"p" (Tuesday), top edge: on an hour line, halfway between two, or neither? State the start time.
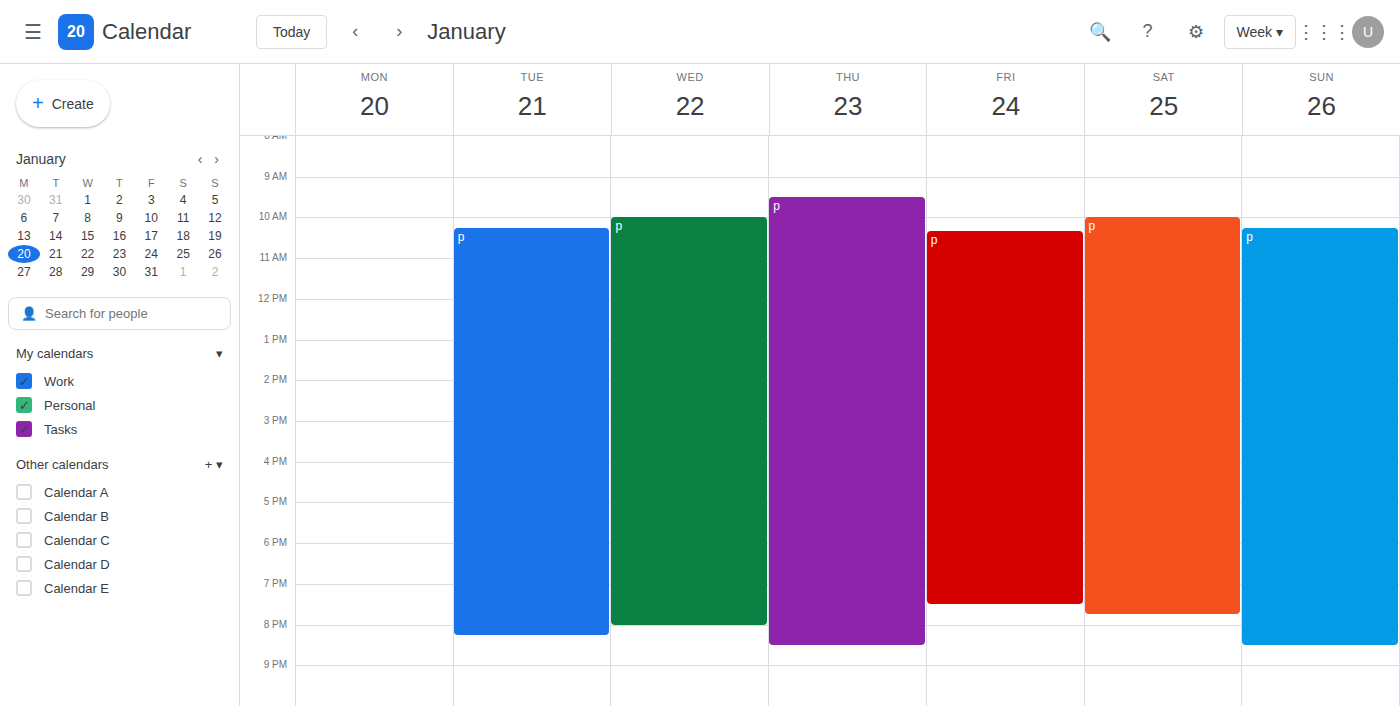
10:15 AM -- neither: a quarter of the way from the 10 AM line to the 11 AM line.